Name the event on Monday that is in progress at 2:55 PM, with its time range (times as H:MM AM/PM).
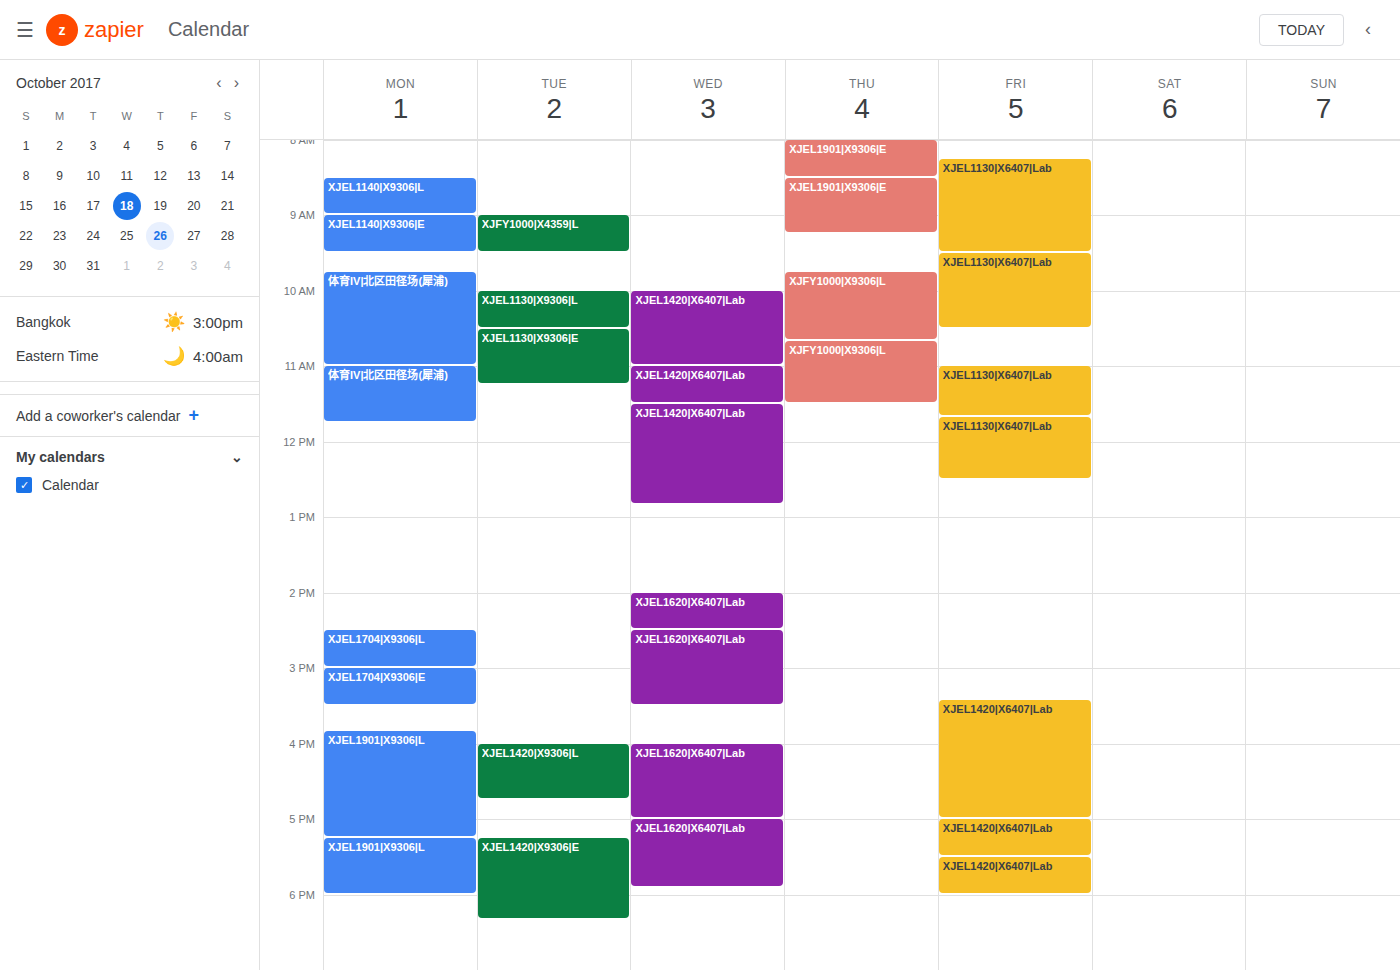
"XJEL1704|X9306|L", 2:30 PM to 3:00 PM